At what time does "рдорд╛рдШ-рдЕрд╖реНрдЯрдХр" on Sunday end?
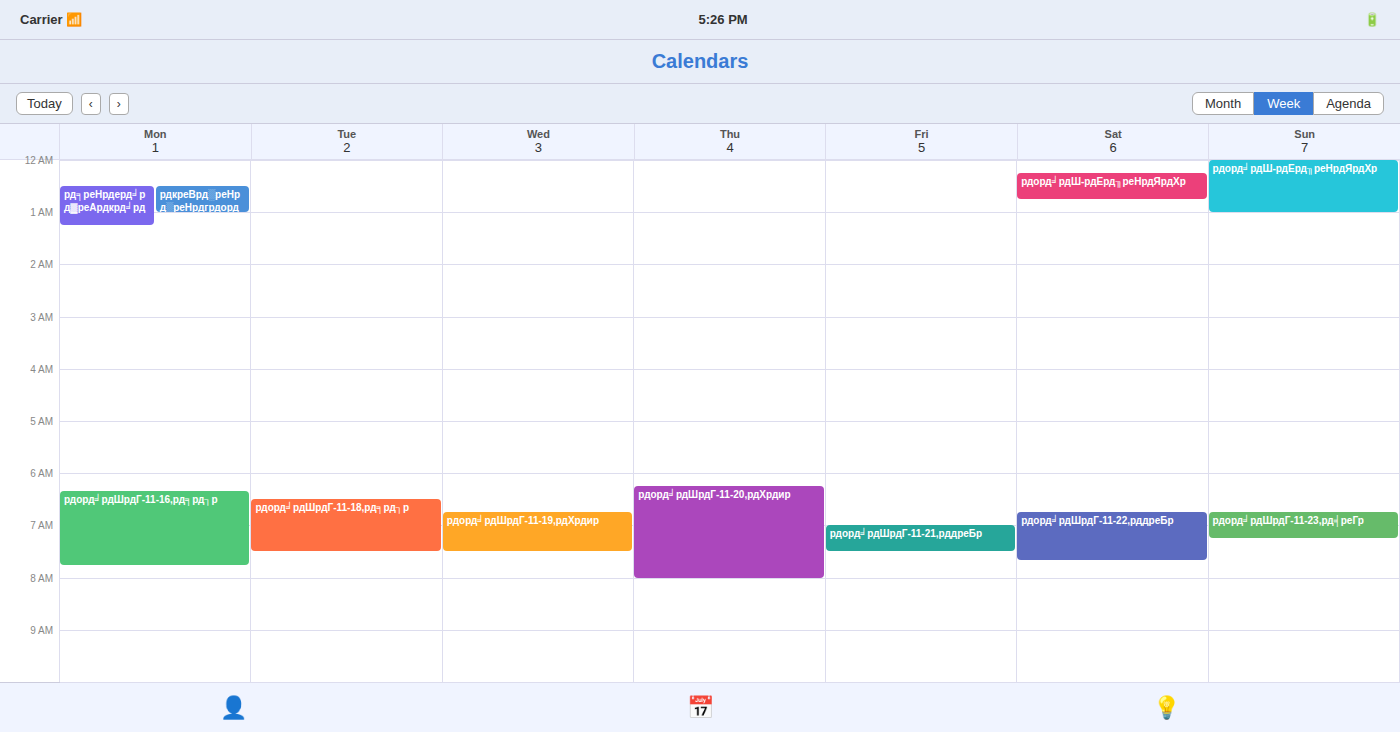
1:00 AM